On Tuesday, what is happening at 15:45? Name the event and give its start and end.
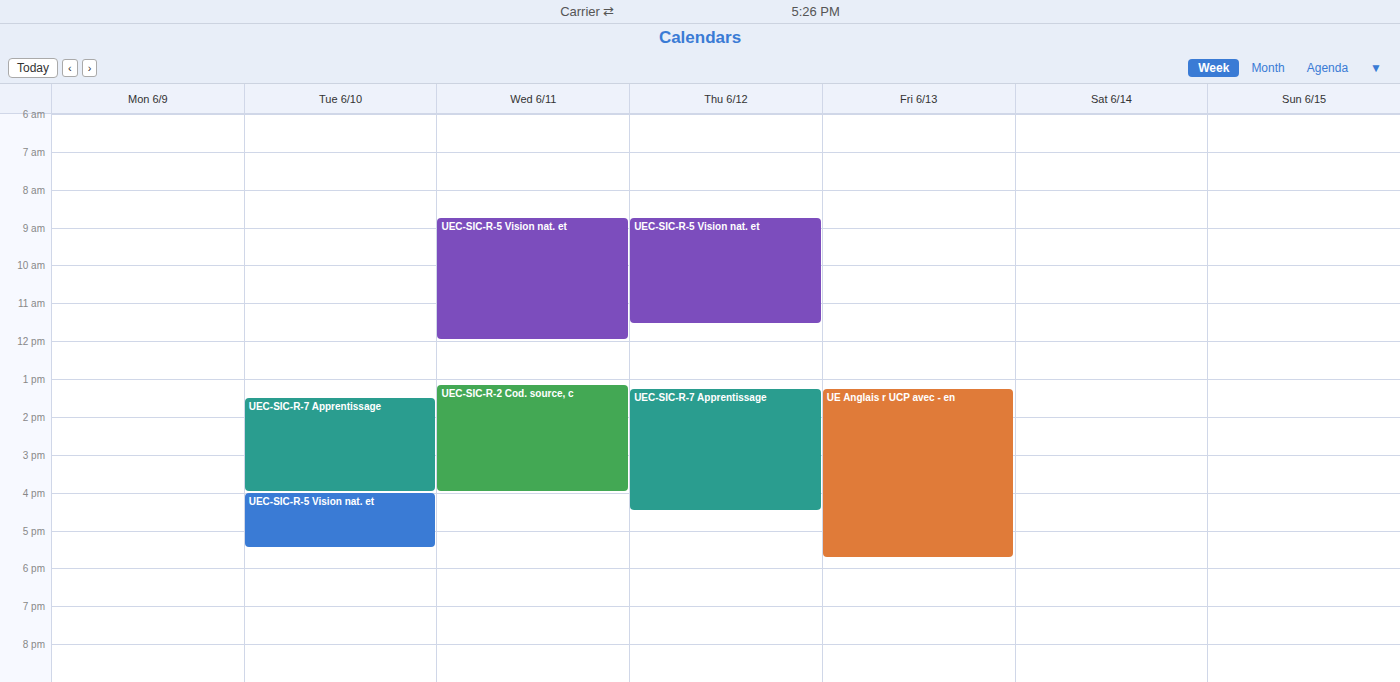
"UEC-SIC-R-7 Apprentissage", 13:30 to 16:00